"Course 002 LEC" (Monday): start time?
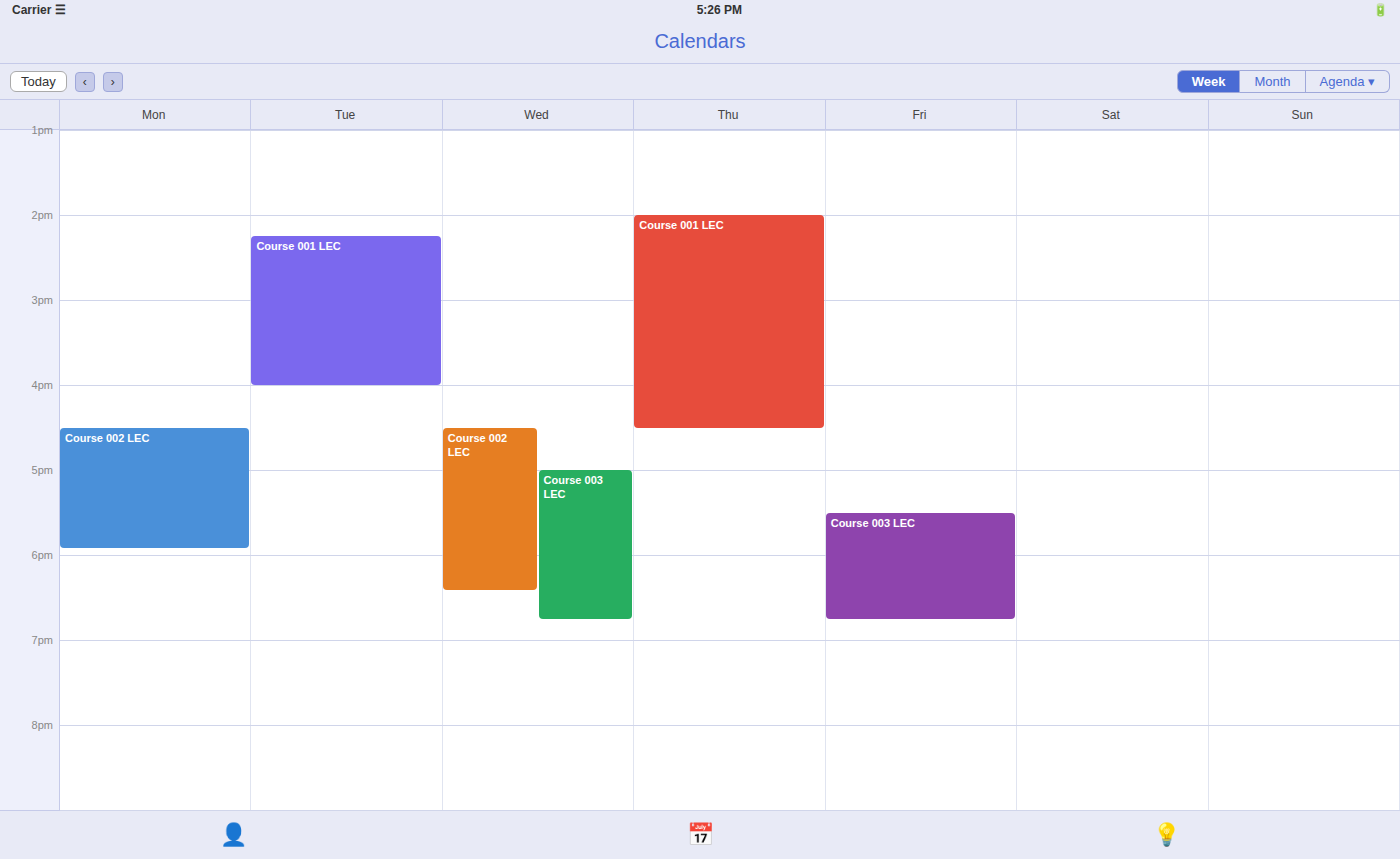
4:30 PM